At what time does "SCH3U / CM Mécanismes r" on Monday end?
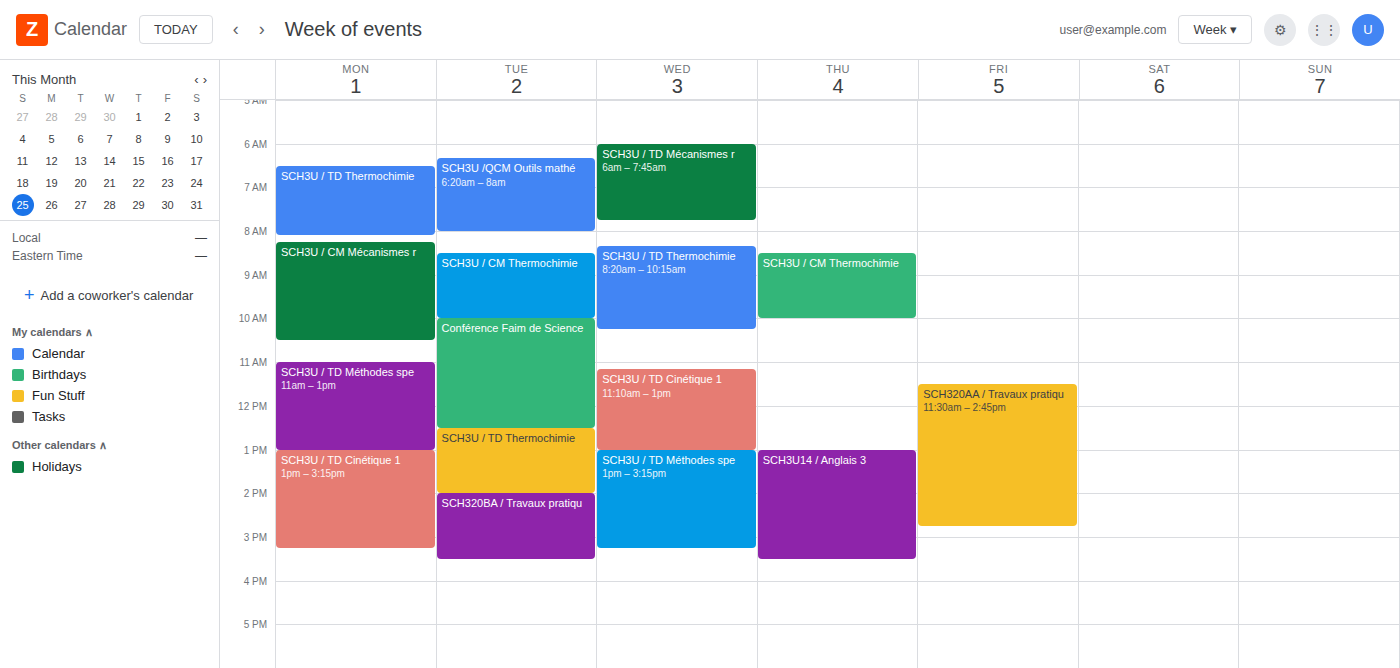
10:30